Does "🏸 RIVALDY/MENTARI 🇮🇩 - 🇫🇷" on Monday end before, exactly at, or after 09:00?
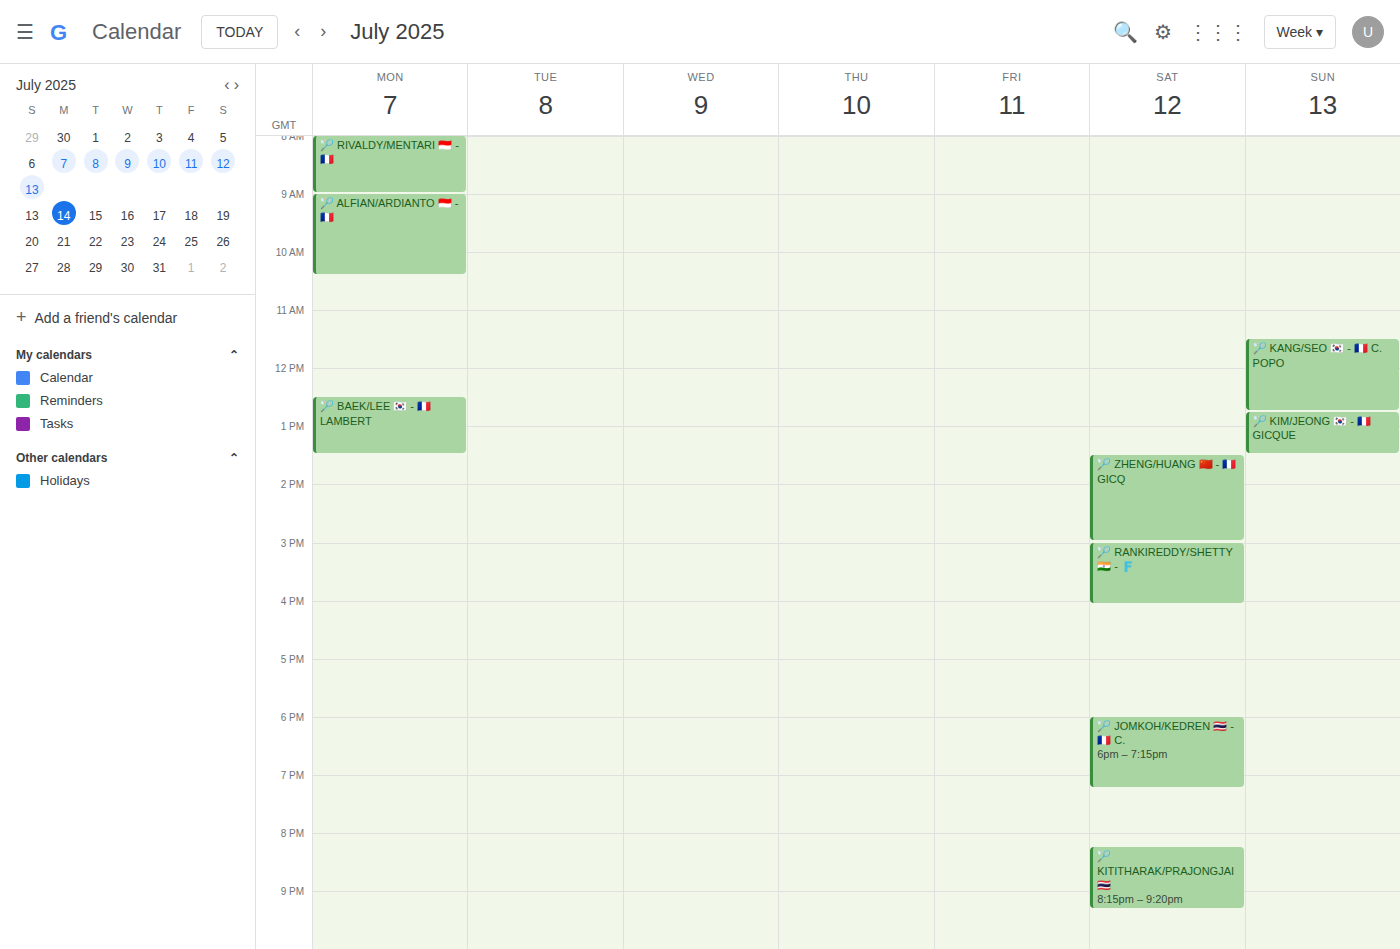
09:00 -- exactly at 09:00, on the 09:00 line.